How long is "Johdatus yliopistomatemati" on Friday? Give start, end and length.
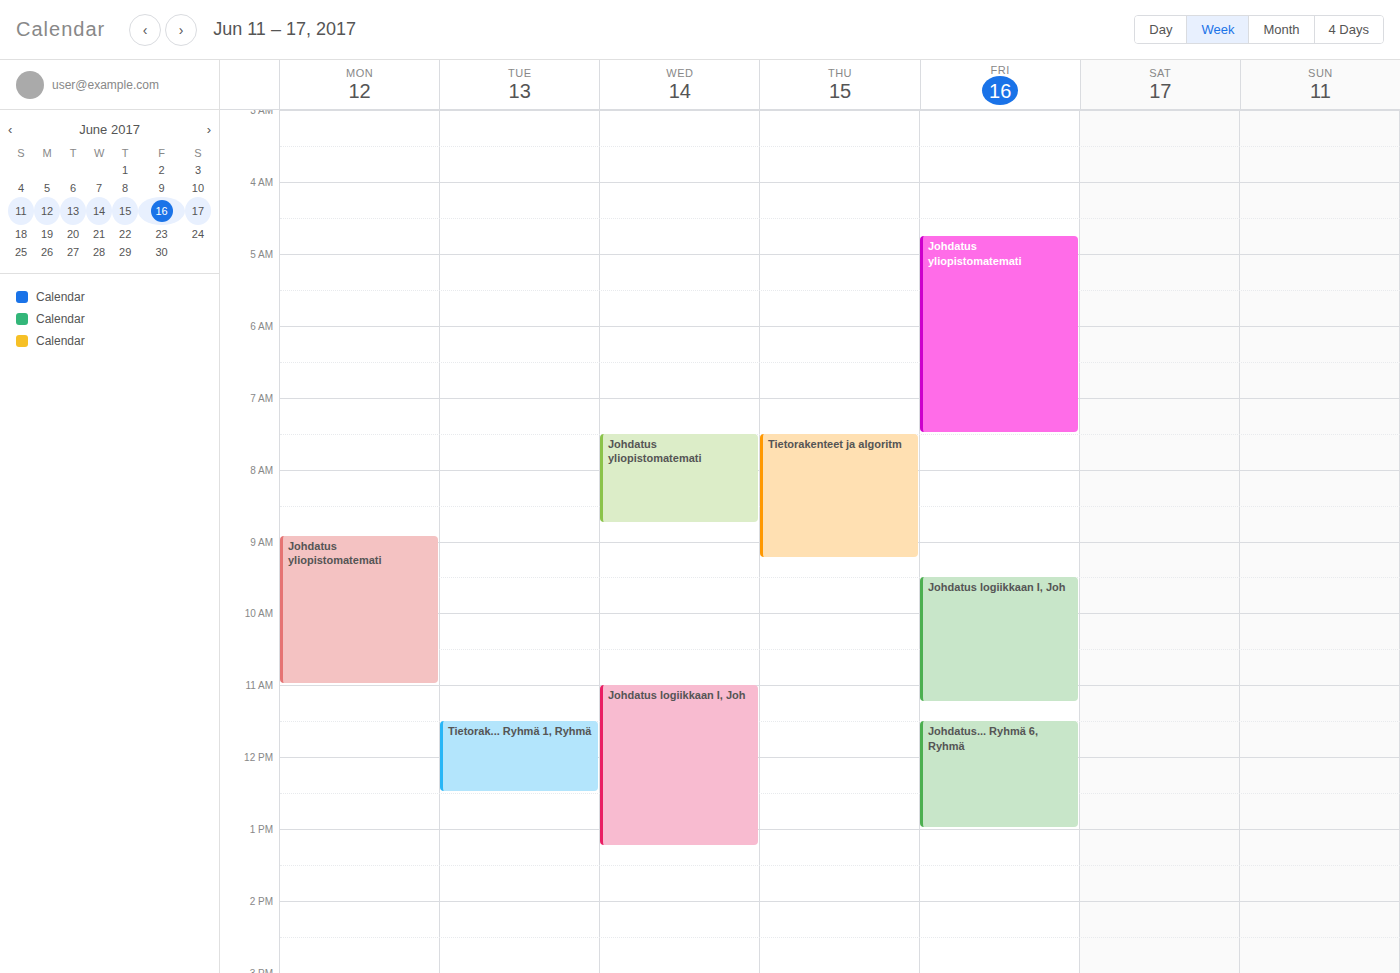
4:45 AM to 7:30 AM, 2 hours 45 minutes